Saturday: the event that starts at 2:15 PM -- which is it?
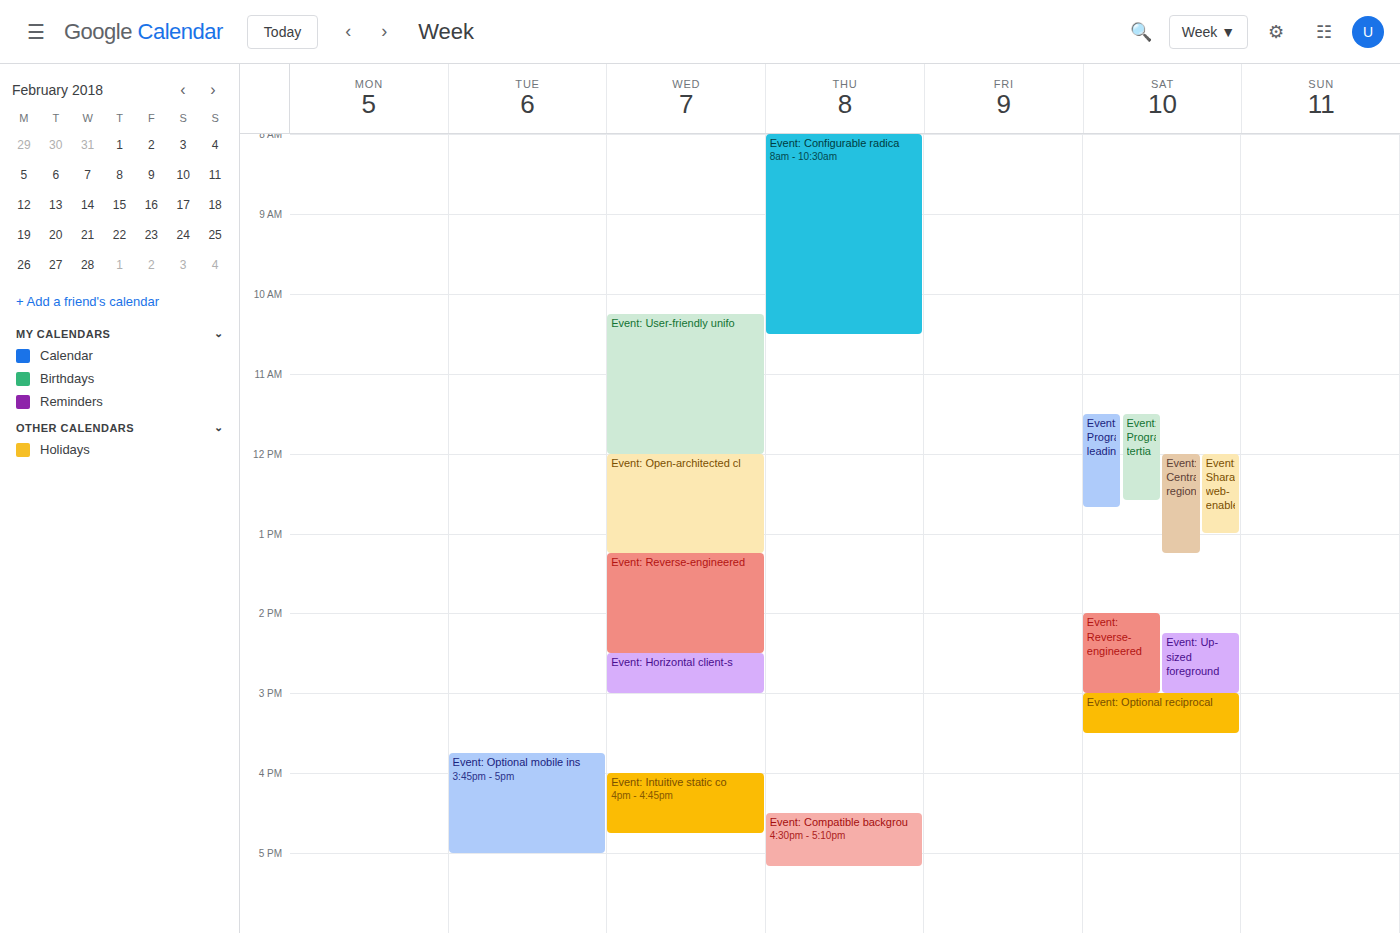
"Event: Up-sized foreground"